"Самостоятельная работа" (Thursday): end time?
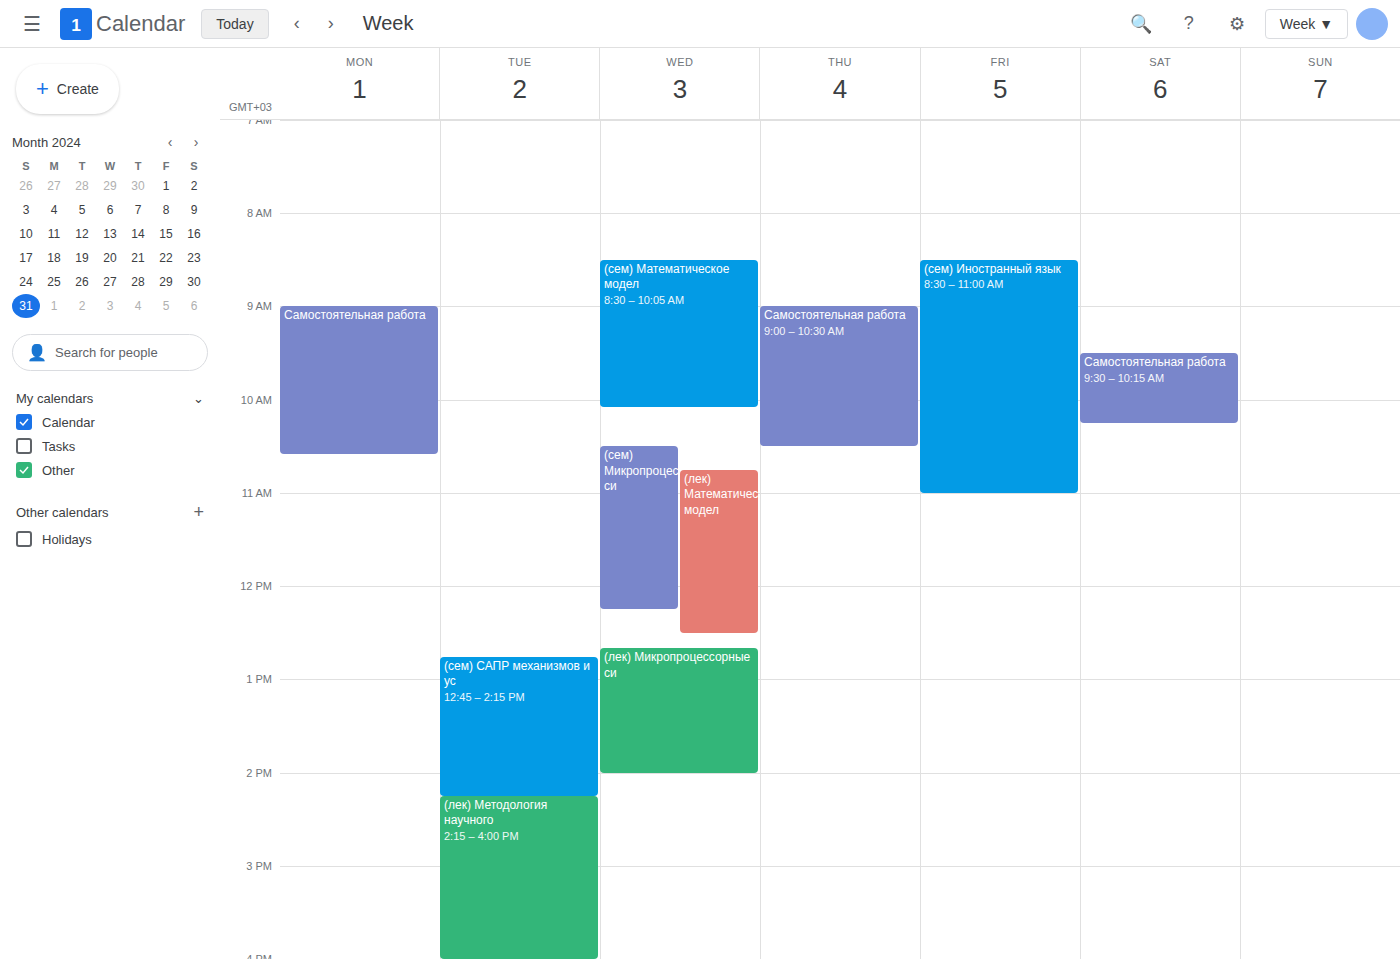
10:30 AM